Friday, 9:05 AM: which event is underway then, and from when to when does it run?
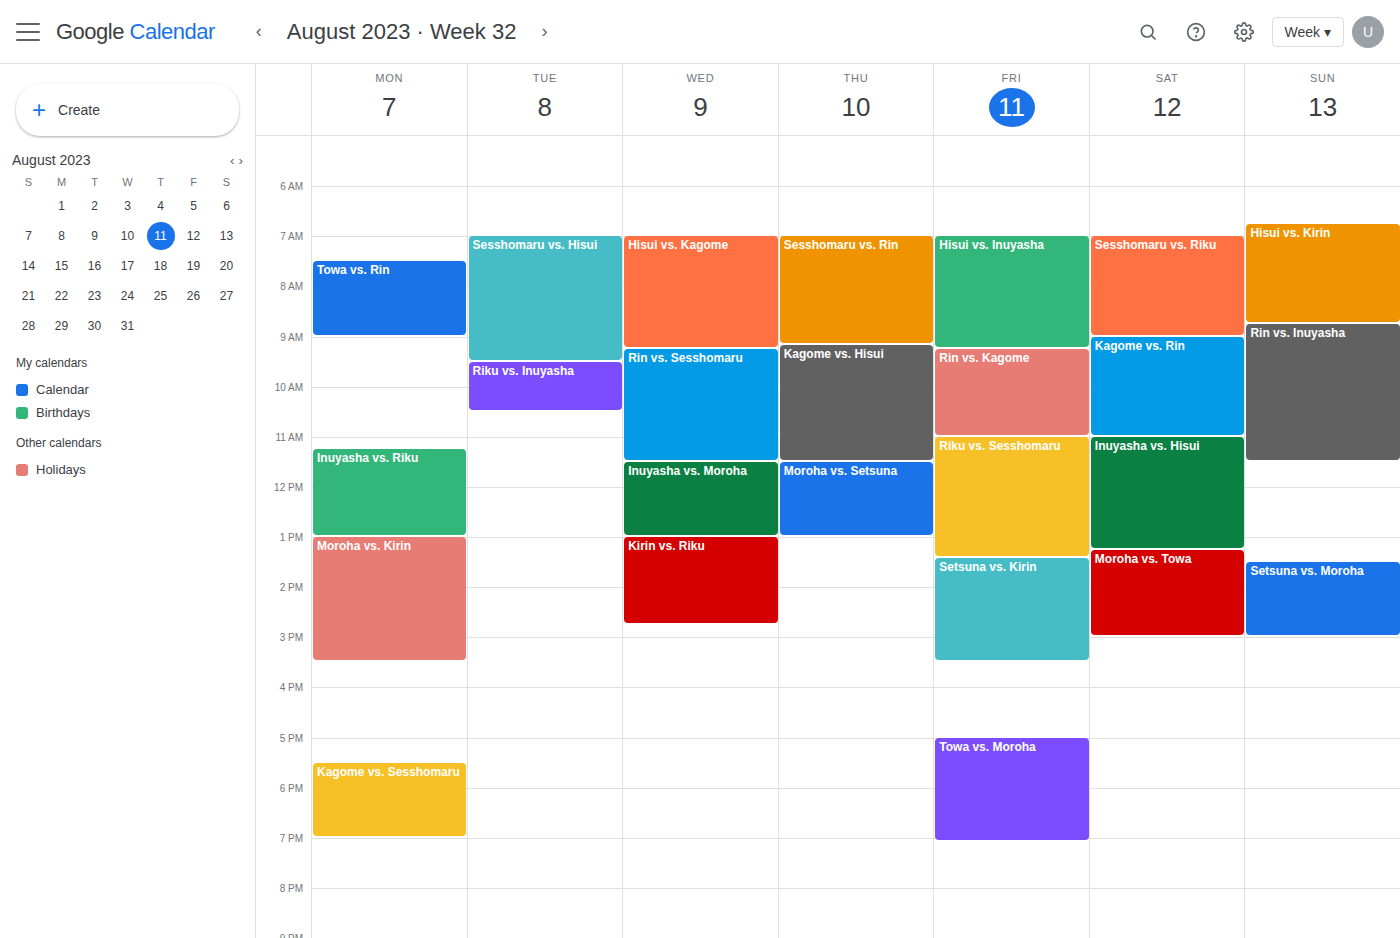
"Hisui vs. Inuyasha", 7:00 AM to 9:15 AM